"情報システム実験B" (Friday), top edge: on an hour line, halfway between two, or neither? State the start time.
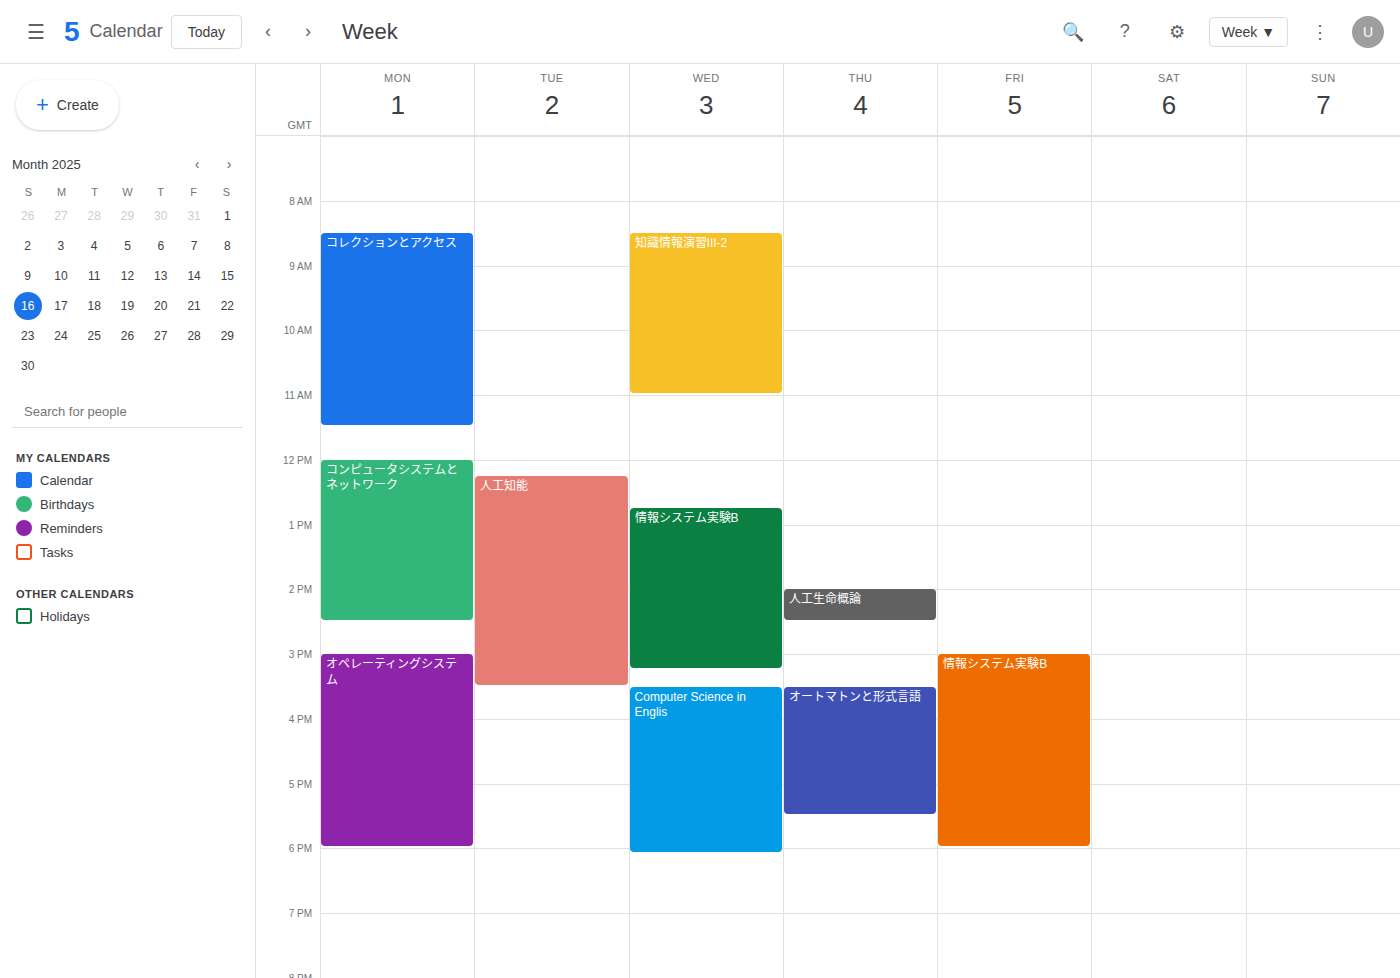
3:00 PM -- exactly on the 3 PM line.